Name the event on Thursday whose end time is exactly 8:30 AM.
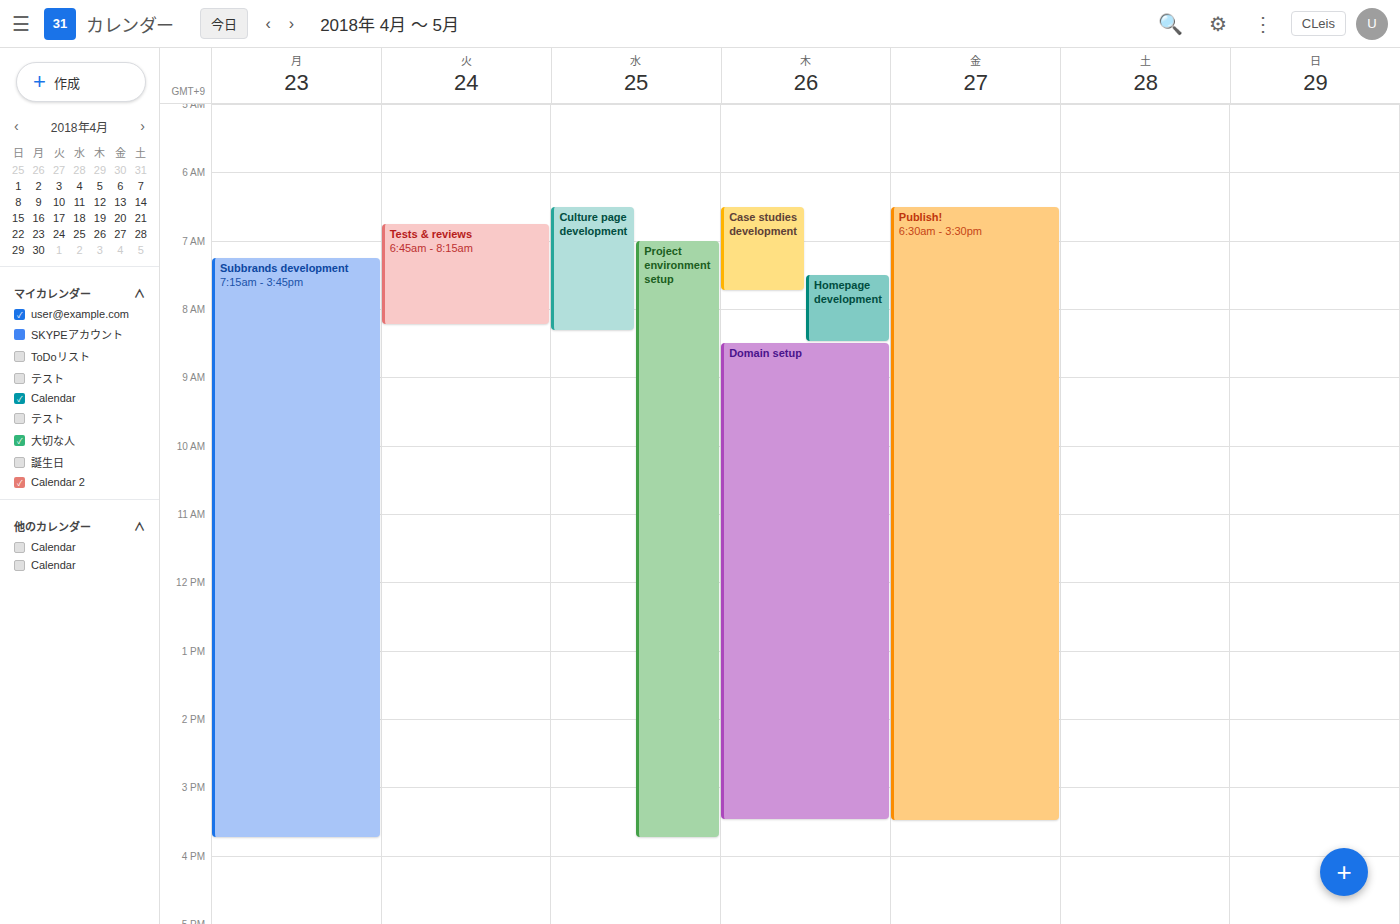
"Homepage development"